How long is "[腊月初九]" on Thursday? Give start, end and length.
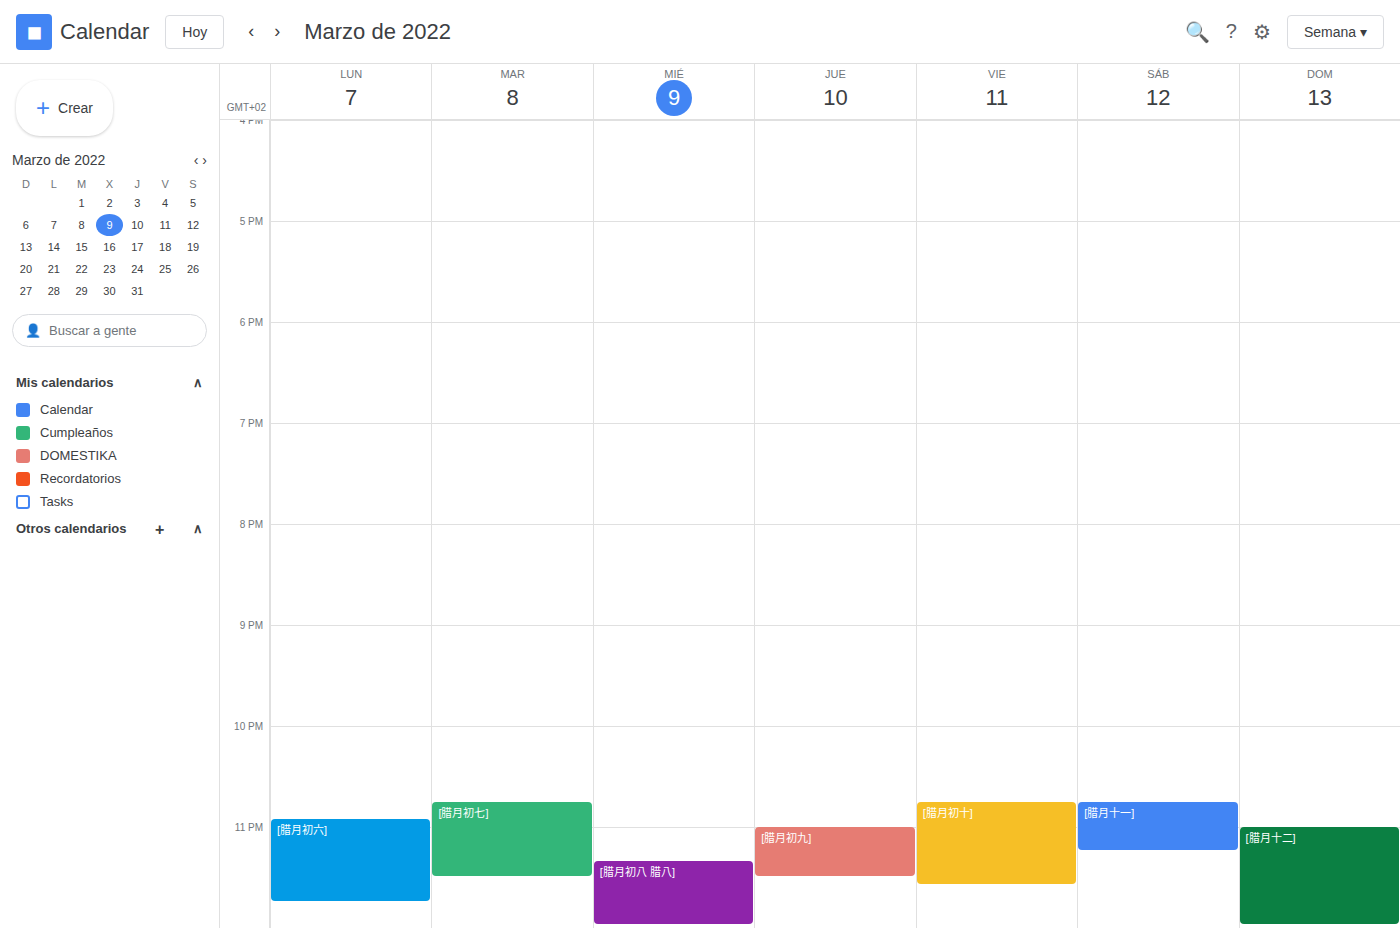
11:00 PM to 11:30 PM, 30 minutes